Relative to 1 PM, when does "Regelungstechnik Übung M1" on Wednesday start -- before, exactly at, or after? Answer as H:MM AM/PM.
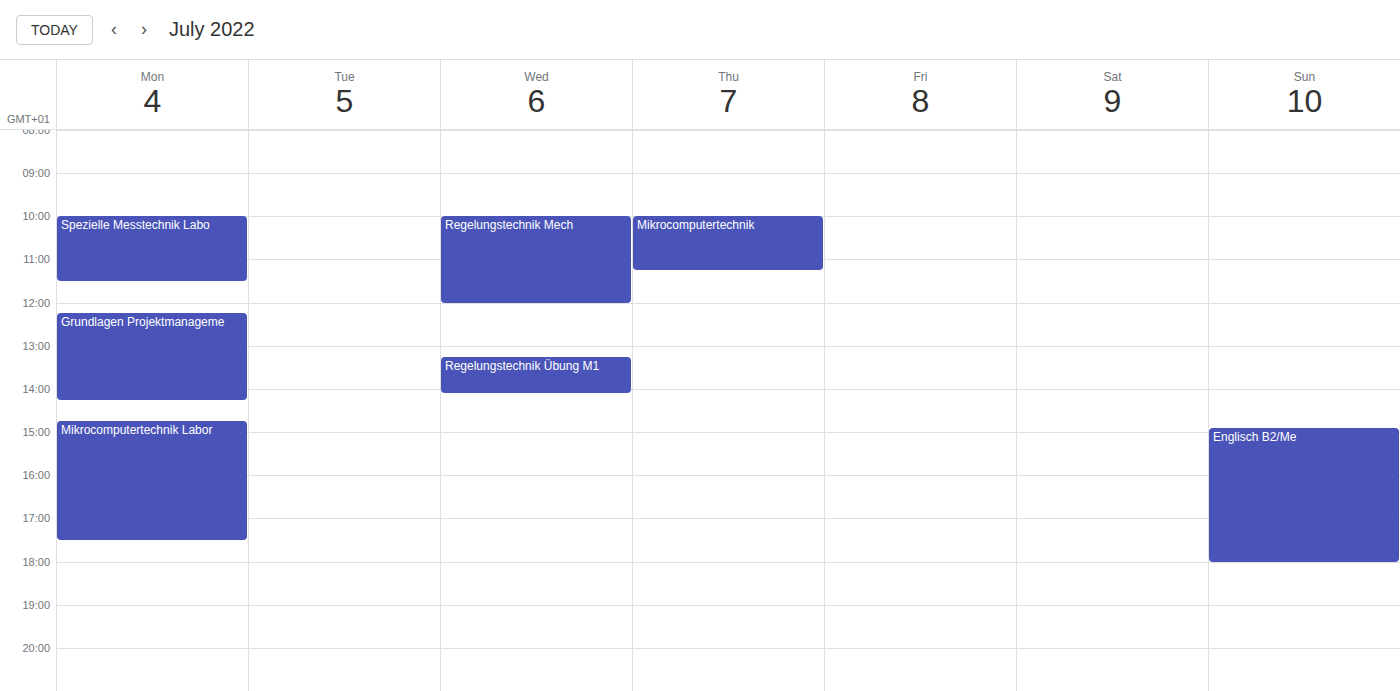
1:15 PM -- after 1 PM, 15 minutes below the 1 PM line.